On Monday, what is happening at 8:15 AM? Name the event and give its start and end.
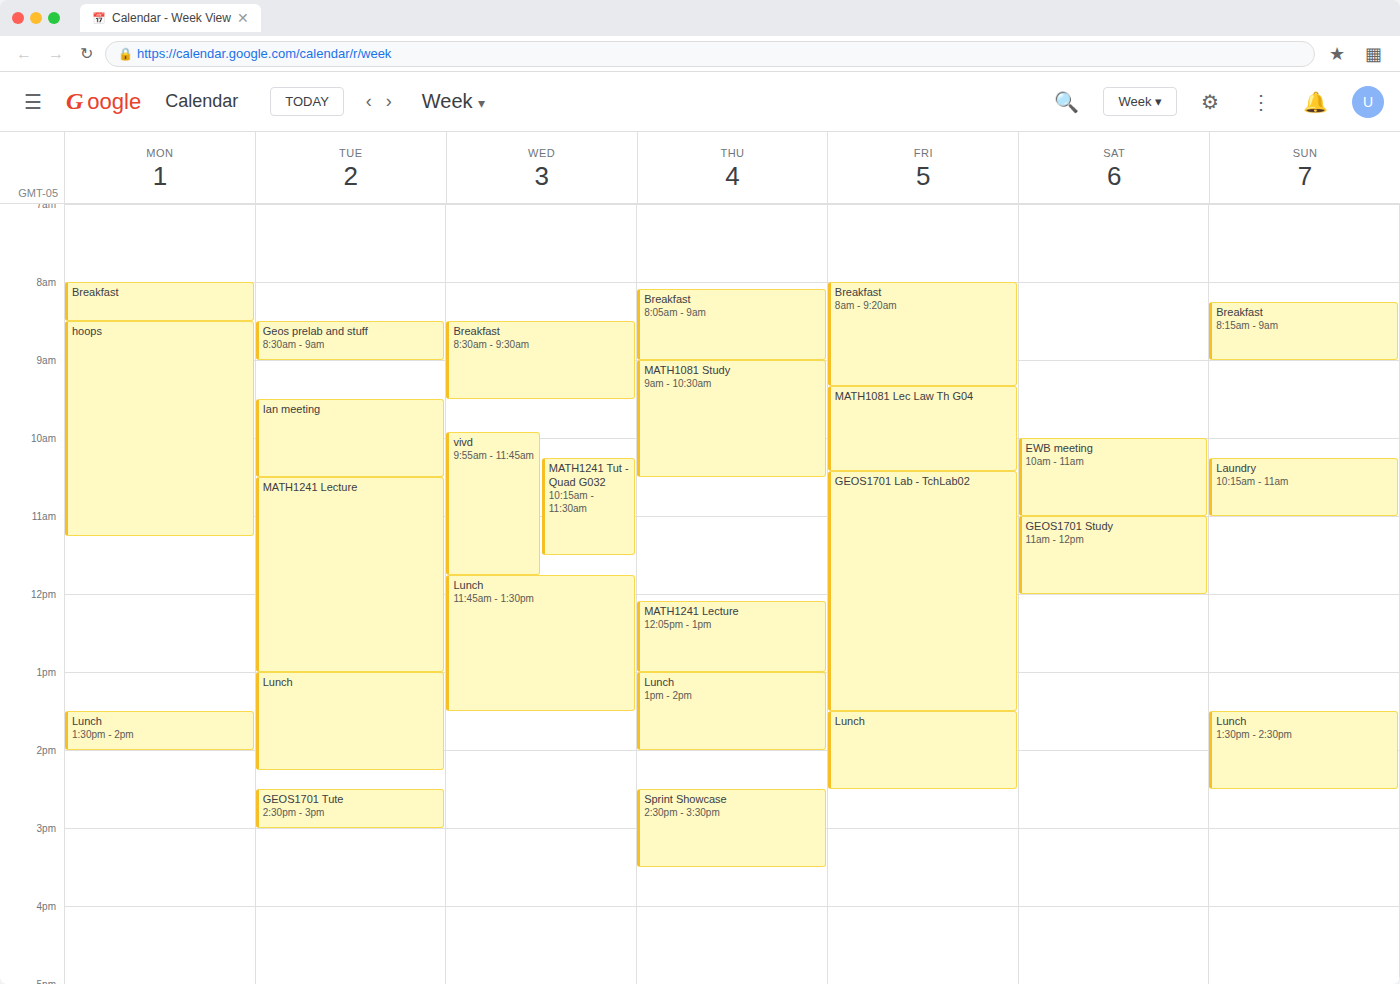
"Breakfast", 8:00 AM to 8:30 AM